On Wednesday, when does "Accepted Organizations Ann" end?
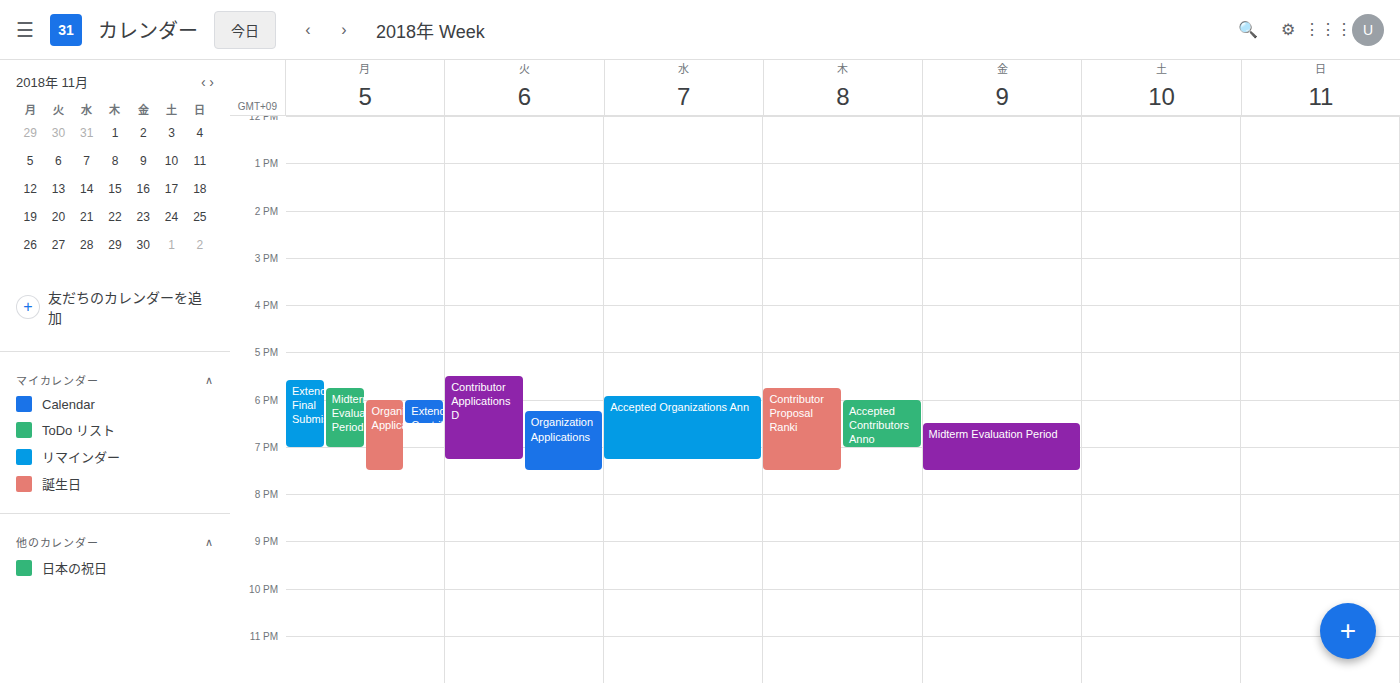
19:15